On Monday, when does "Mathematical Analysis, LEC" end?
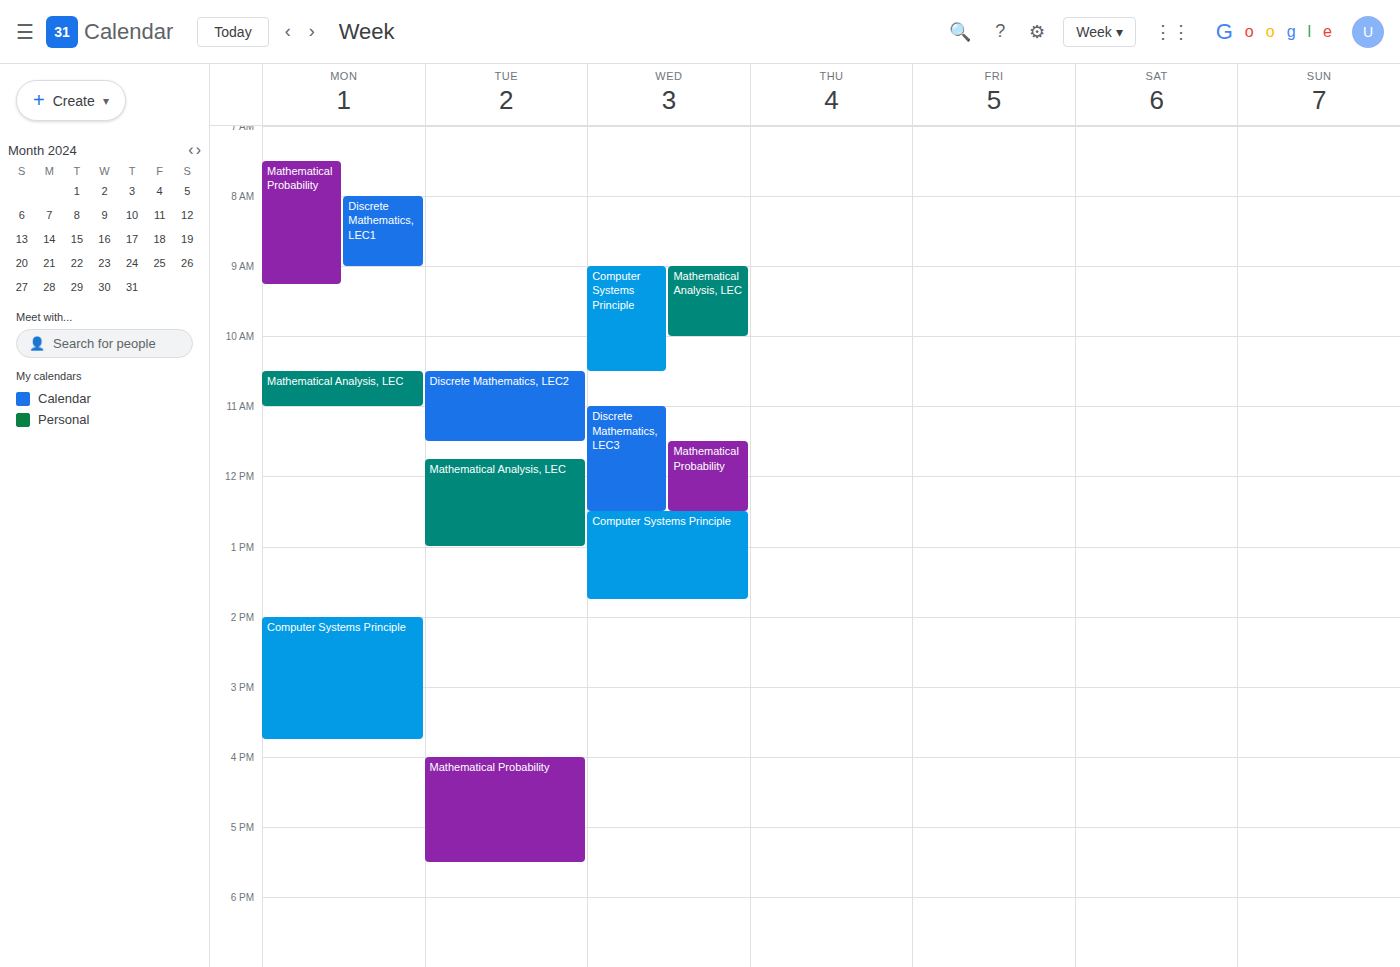
11:00